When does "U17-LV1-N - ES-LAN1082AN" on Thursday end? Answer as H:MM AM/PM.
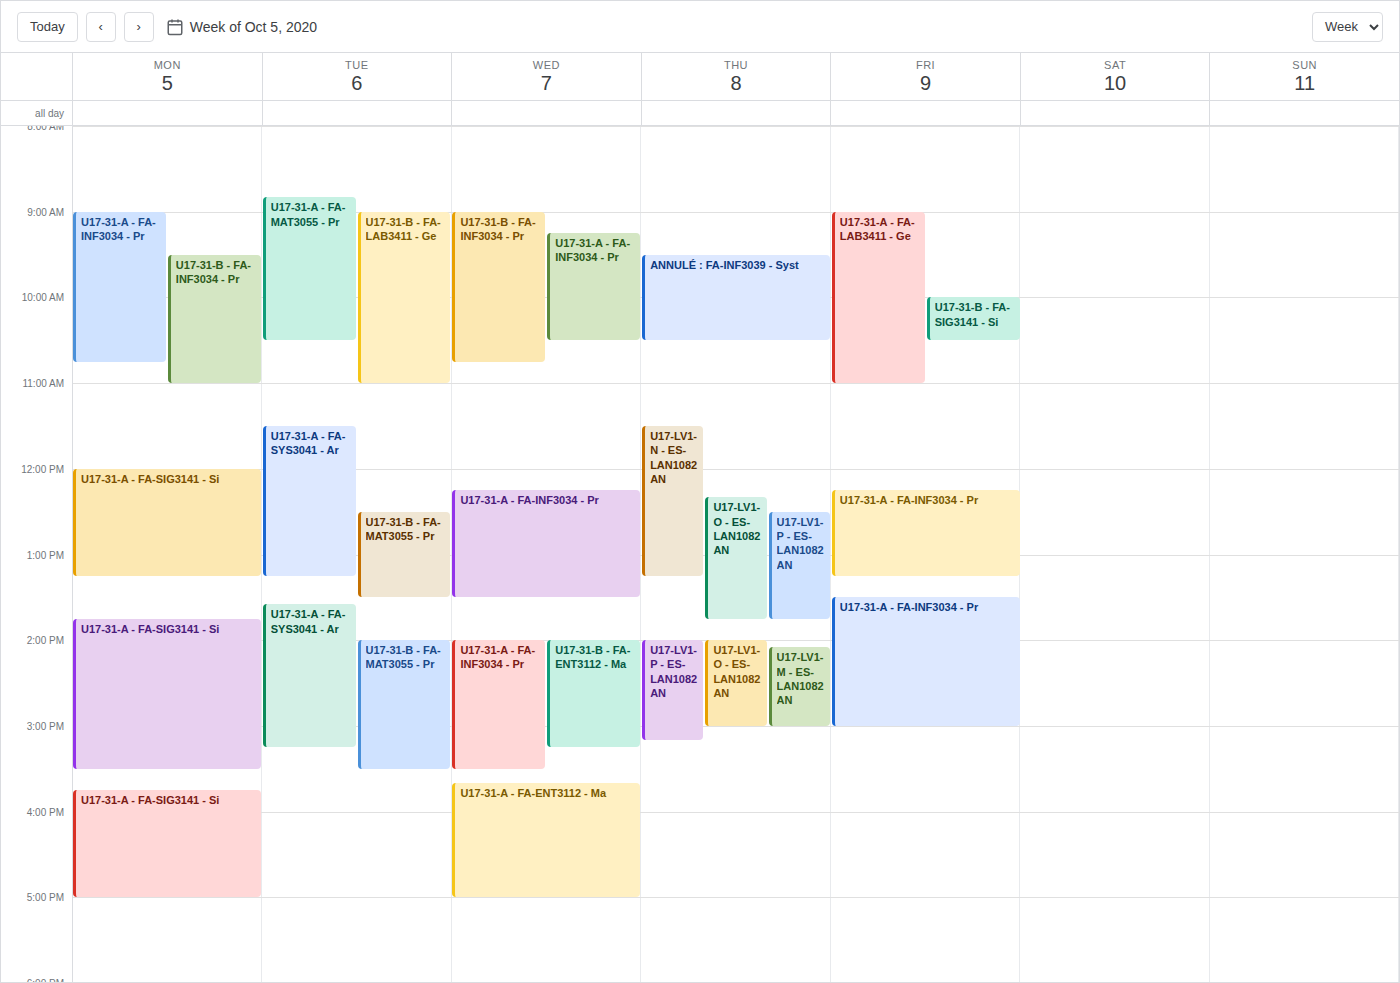
1:15 PM